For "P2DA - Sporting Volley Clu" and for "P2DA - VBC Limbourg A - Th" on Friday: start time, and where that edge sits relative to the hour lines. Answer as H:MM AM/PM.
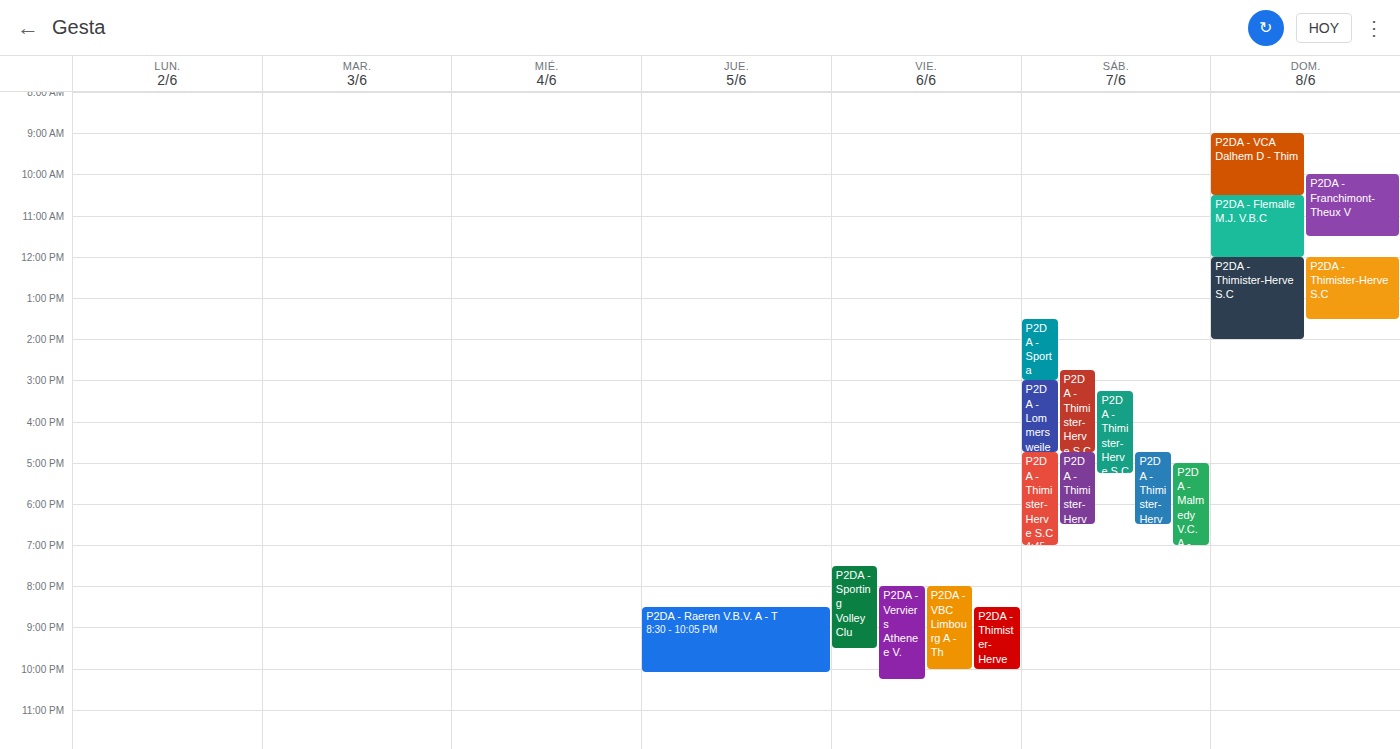
"P2DA - Sporting Volley Clu": 7:30 PM, halfway between the 7 PM and 8 PM lines. "P2DA - VBC Limbourg A - Th": 8:00 PM, exactly on the 8 PM line.